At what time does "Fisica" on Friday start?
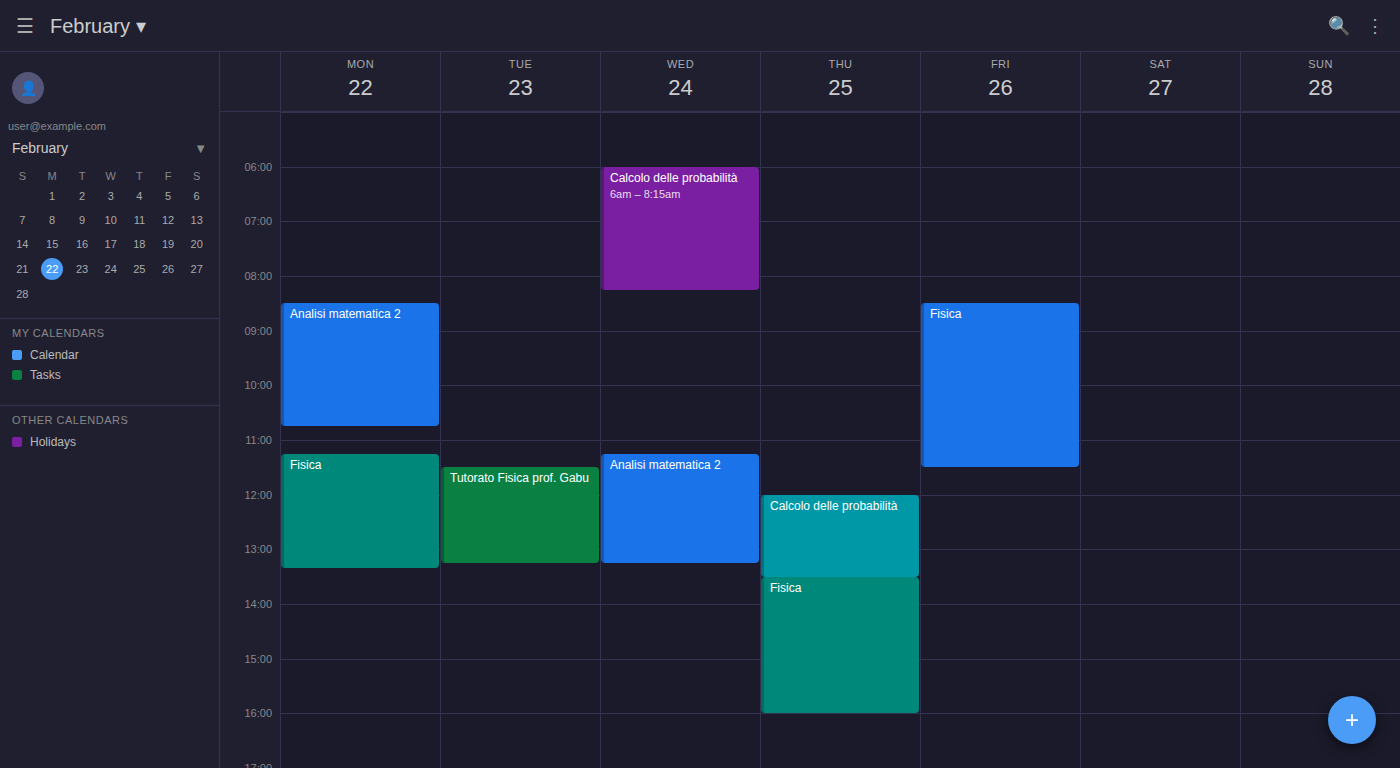
8:30 AM